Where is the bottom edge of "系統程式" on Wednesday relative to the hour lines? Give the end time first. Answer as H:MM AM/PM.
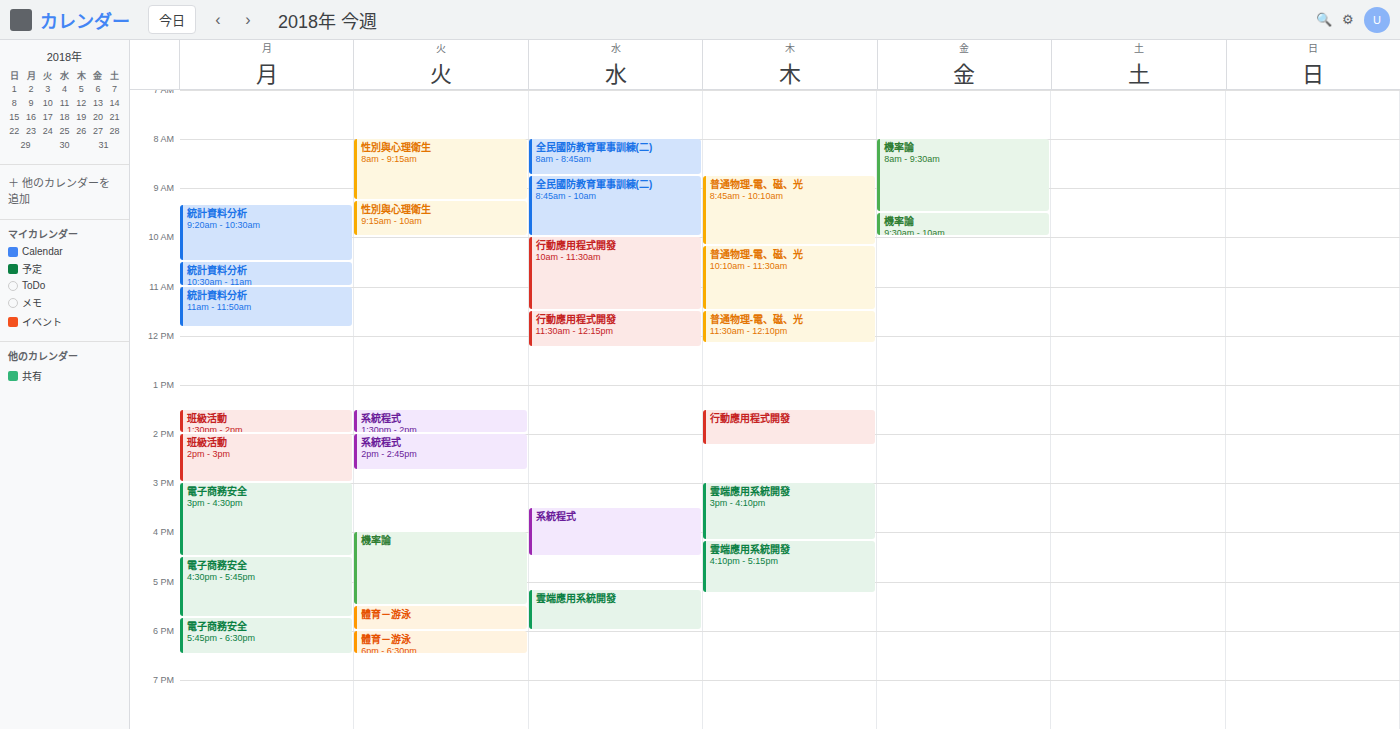
4:30 PM -- halfway between the 4 PM and 5 PM lines.